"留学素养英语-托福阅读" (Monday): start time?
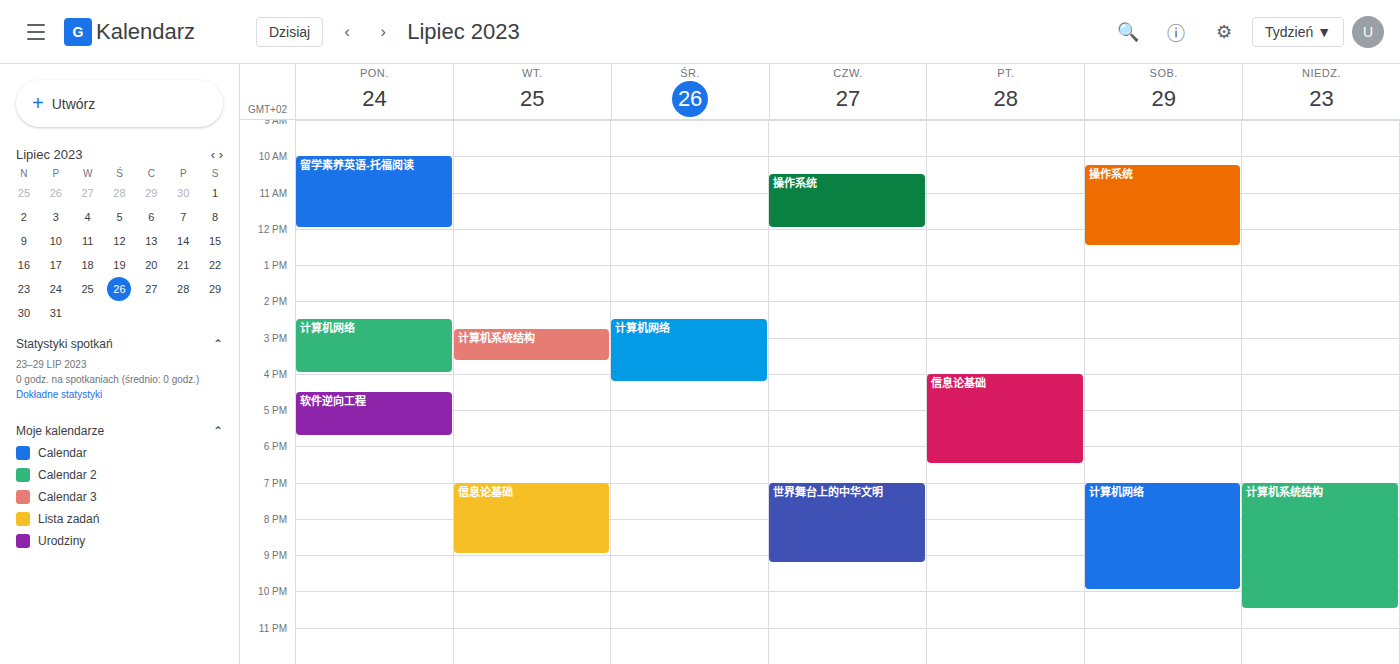
10:00 AM